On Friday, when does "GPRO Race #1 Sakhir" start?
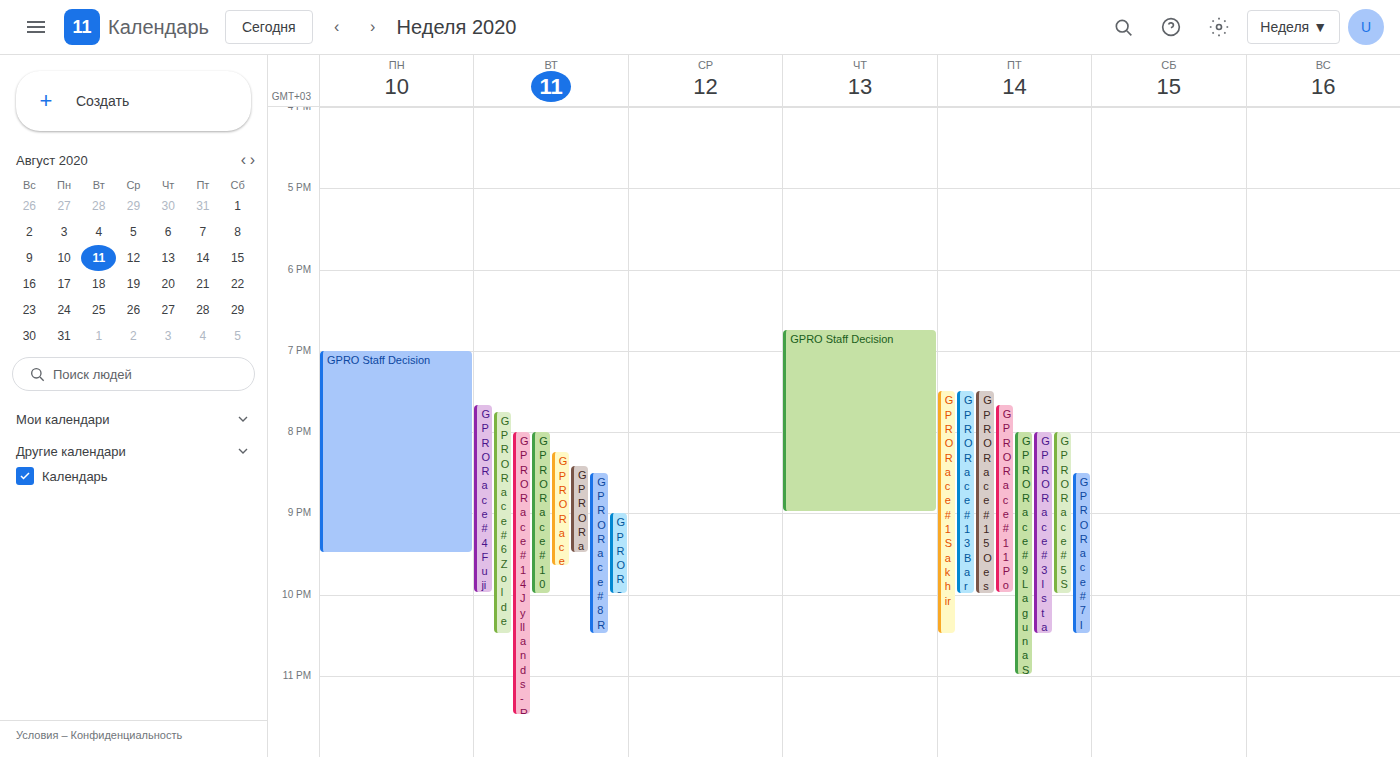
7:30 PM